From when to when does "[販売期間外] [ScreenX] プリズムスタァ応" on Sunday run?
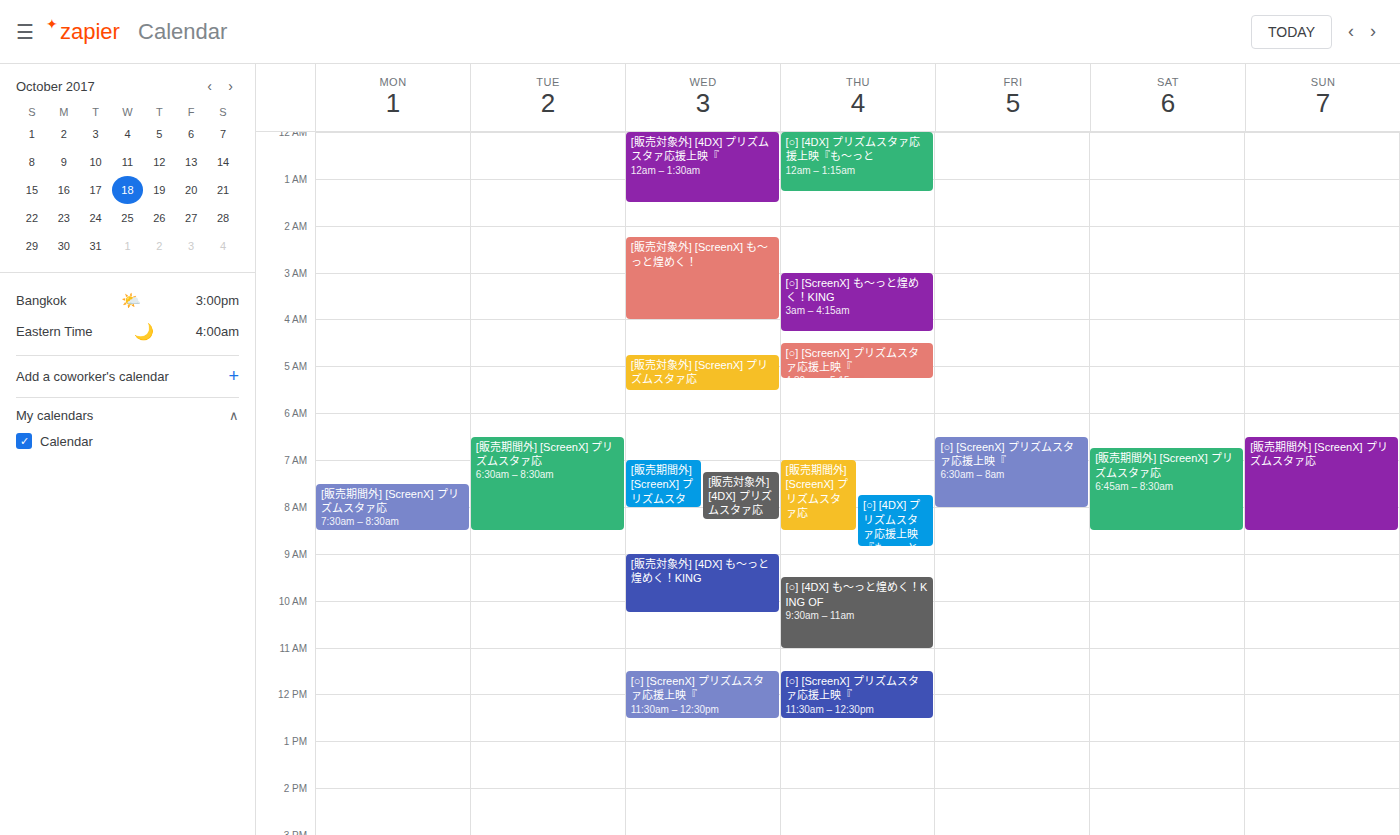
6:30 AM to 8:30 AM